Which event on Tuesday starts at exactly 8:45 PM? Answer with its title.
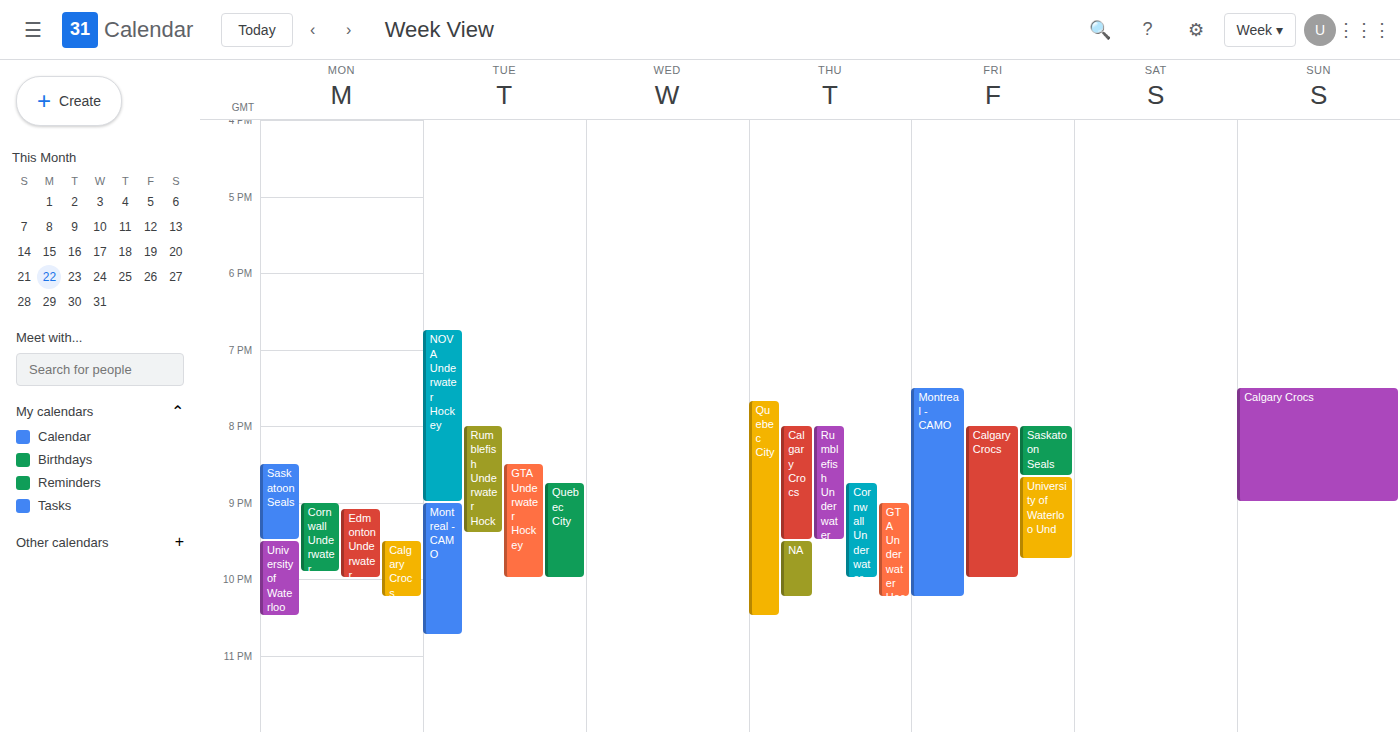
"Quebec City"